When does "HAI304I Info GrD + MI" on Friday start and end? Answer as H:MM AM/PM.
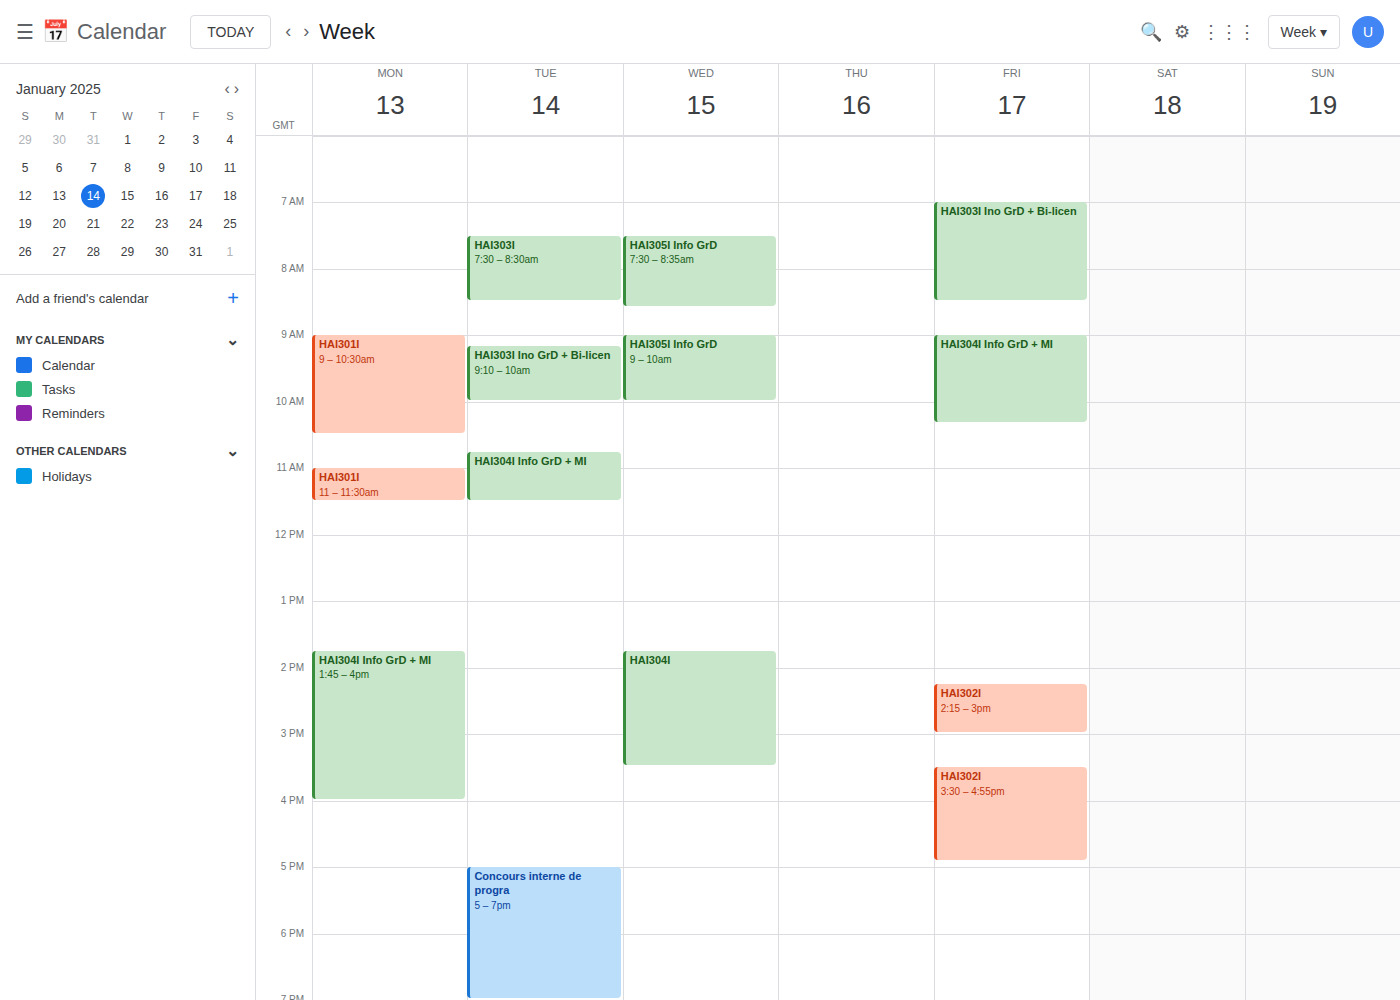
9:00 AM to 10:20 AM